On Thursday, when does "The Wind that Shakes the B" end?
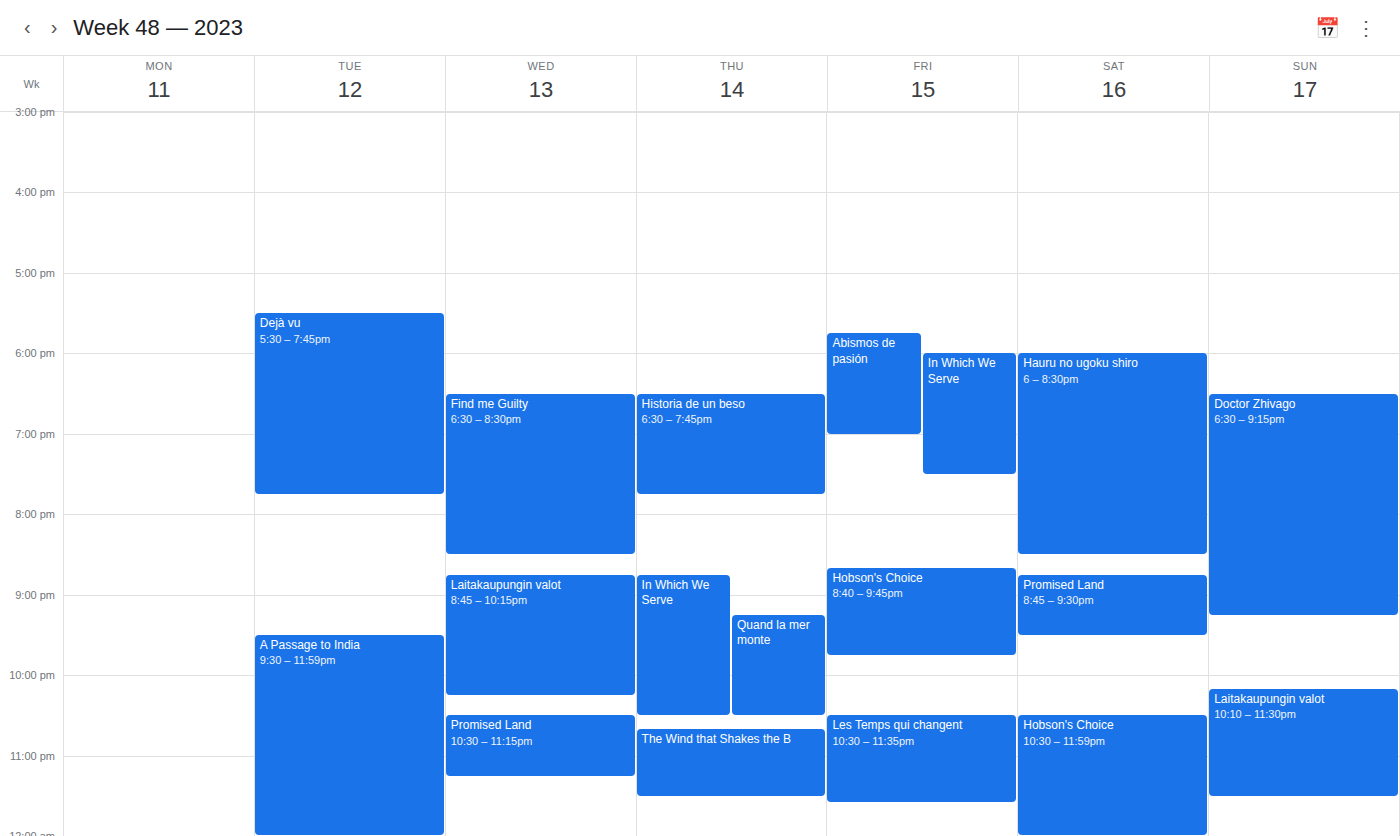
23:30